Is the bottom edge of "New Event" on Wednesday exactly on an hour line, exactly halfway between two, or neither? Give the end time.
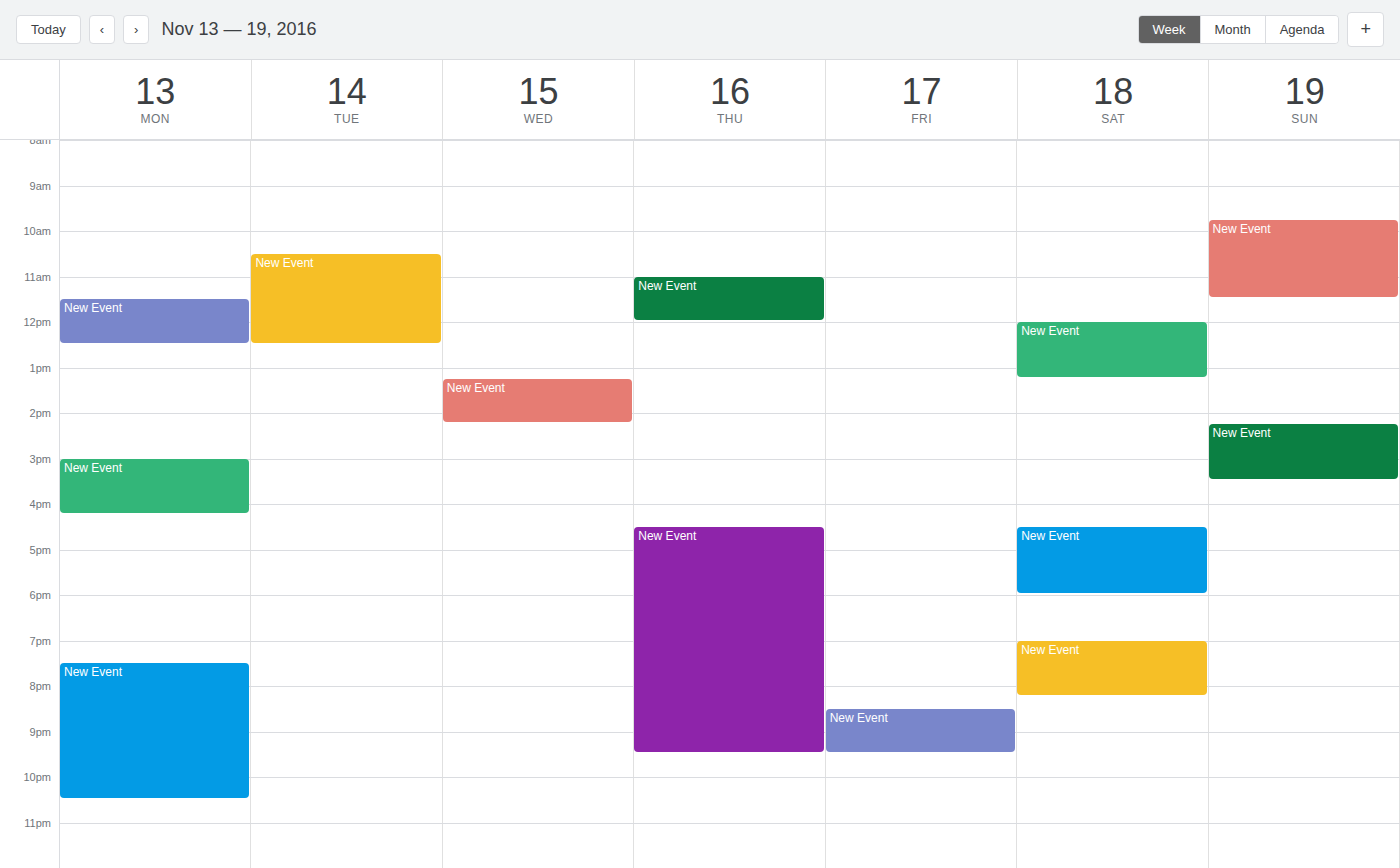
2:15 PM -- neither: a quarter of the way from the 2 PM line to the 3 PM line.